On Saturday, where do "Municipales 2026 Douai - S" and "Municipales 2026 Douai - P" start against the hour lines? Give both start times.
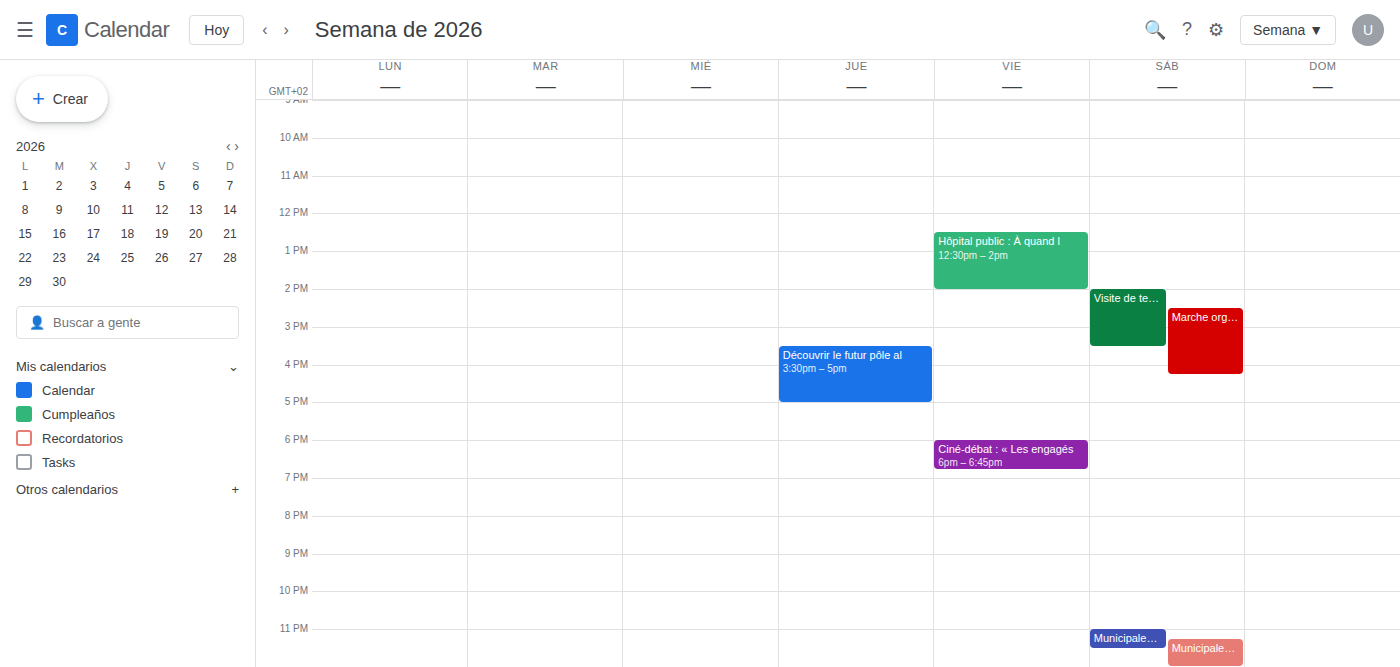
"Municipales 2026 Douai - S": 23:15, neither: a quarter of the way from the 23:00 line to the 24:00 line. "Municipales 2026 Douai - P": 23:00, exactly on the 23:00 line.